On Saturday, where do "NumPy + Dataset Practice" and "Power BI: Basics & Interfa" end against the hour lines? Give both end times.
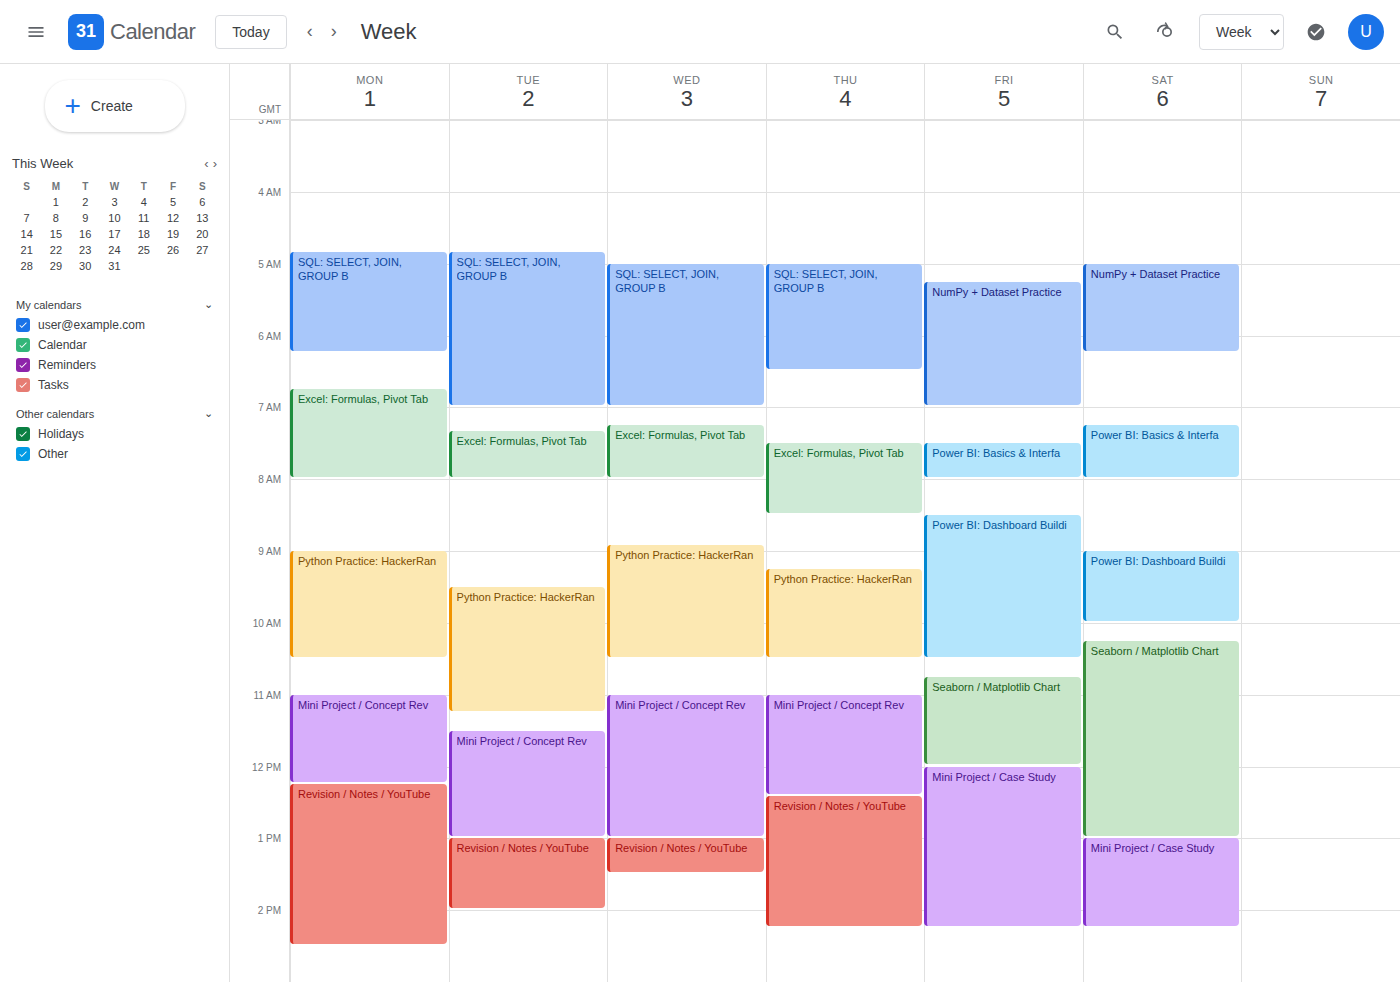
"NumPy + Dataset Practice": 6:15 AM, neither: a quarter of the way from the 6 AM line to the 7 AM line. "Power BI: Basics & Interfa": 8:00 AM, exactly on the 8 AM line.